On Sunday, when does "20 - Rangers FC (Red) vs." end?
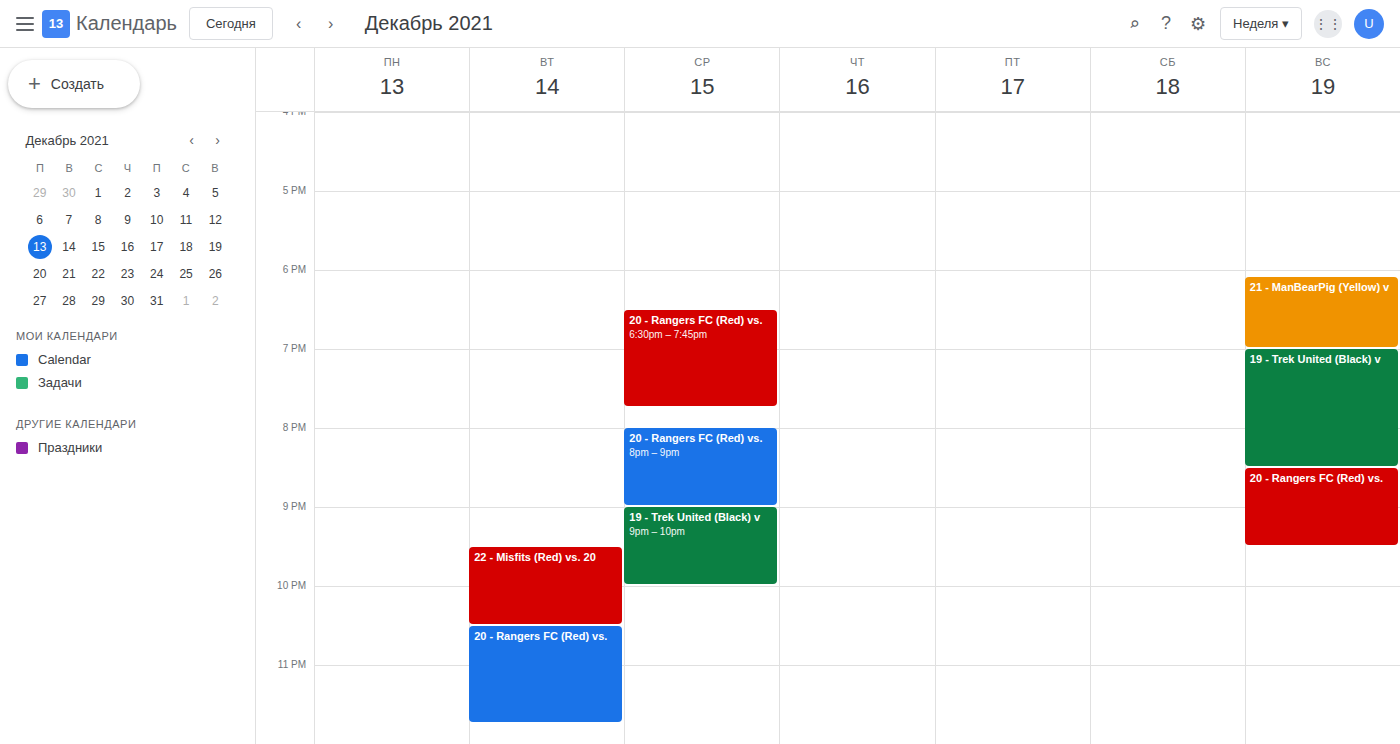
9:30 PM